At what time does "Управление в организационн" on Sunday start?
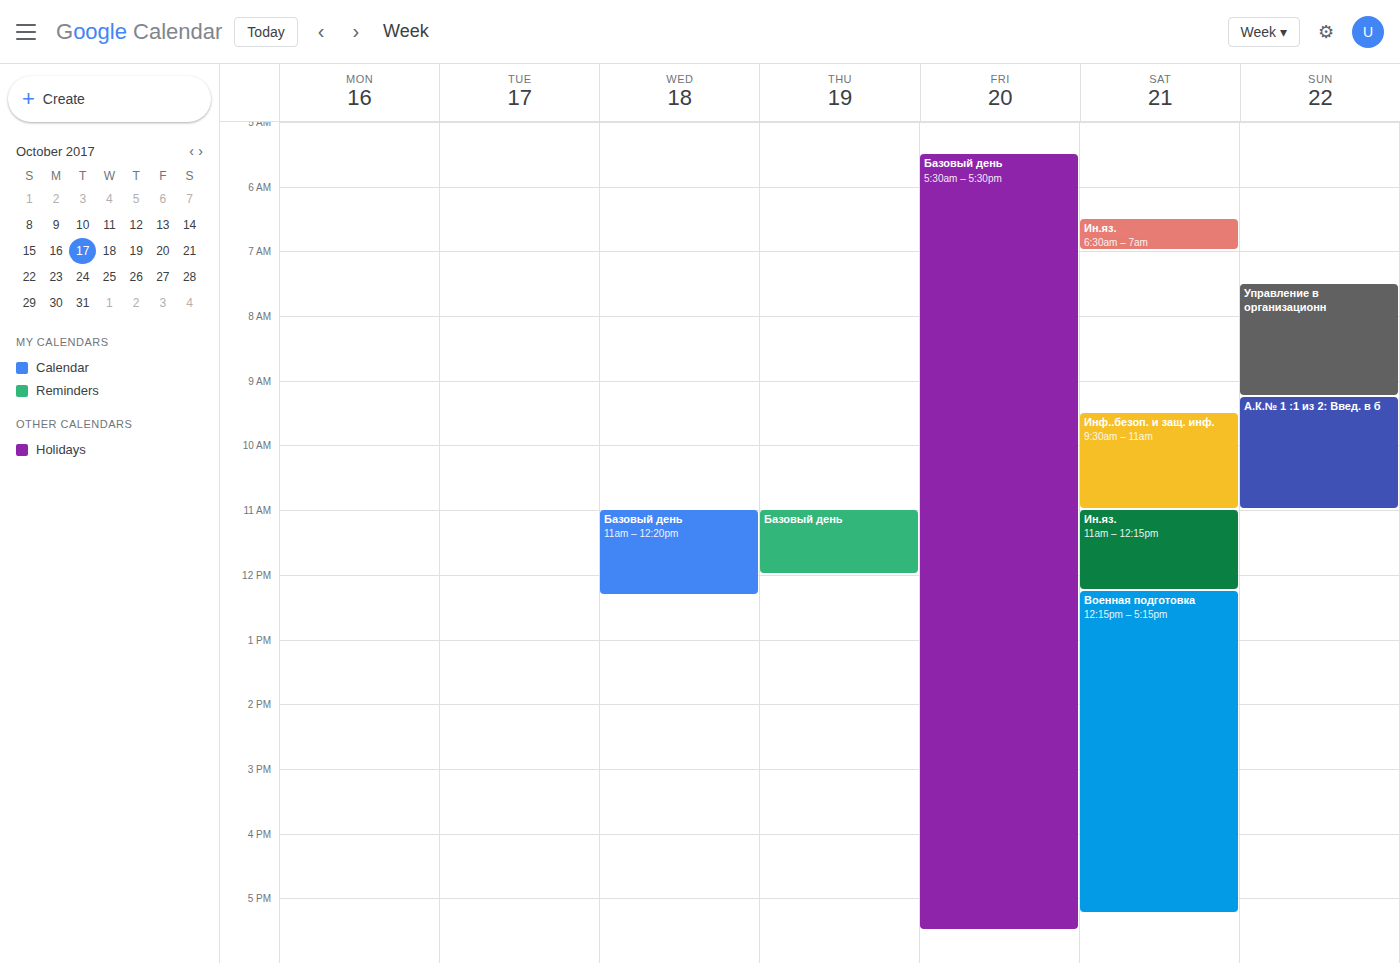
07:30